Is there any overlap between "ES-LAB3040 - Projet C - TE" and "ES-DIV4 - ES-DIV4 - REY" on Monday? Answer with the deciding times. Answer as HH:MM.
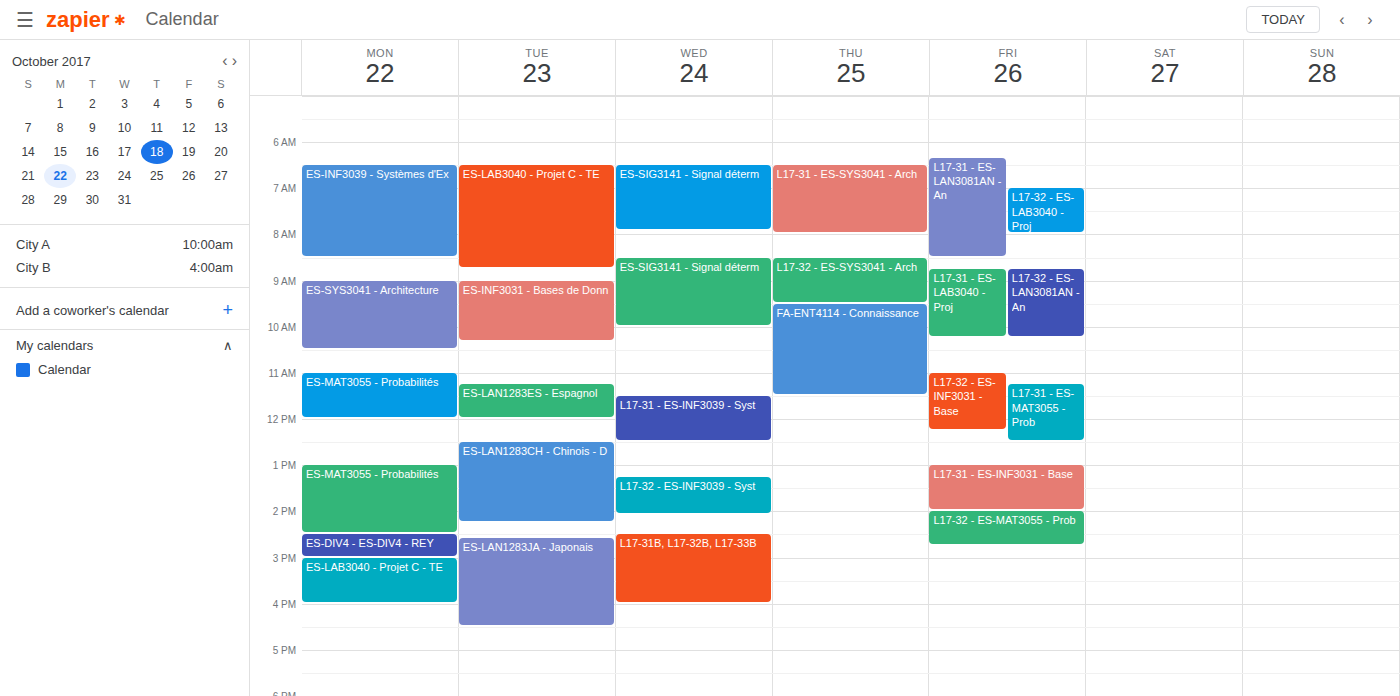
"ES-DIV4 - ES-DIV4 - REY" ends at 15:00, exactly when "ES-LAB3040 - Projet C - TE" starts -- they touch but do not overlap.